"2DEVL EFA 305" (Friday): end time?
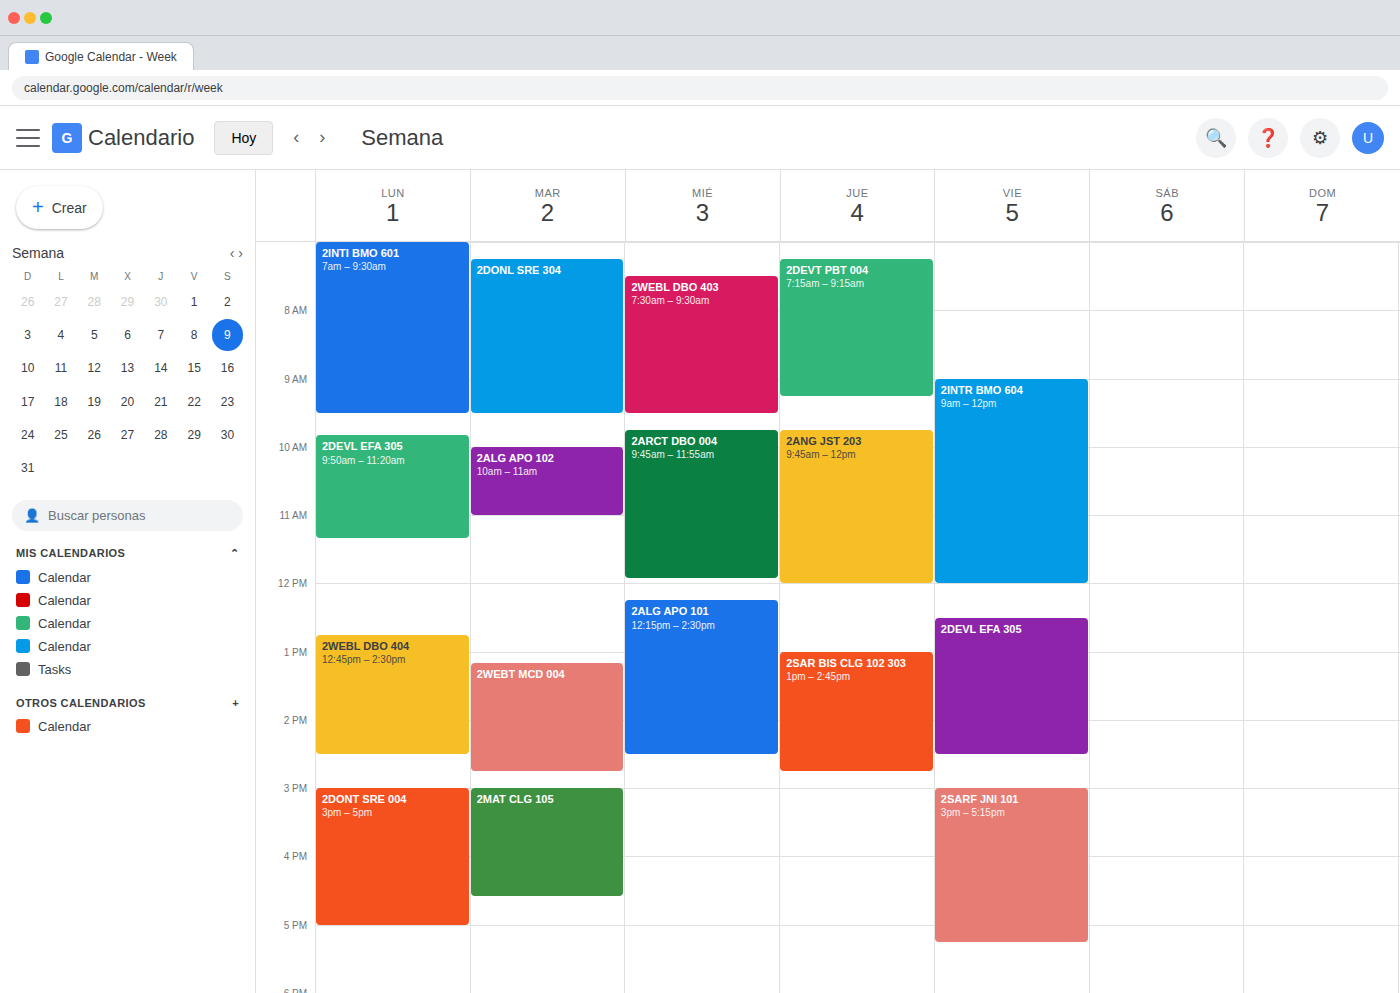
2:30 PM